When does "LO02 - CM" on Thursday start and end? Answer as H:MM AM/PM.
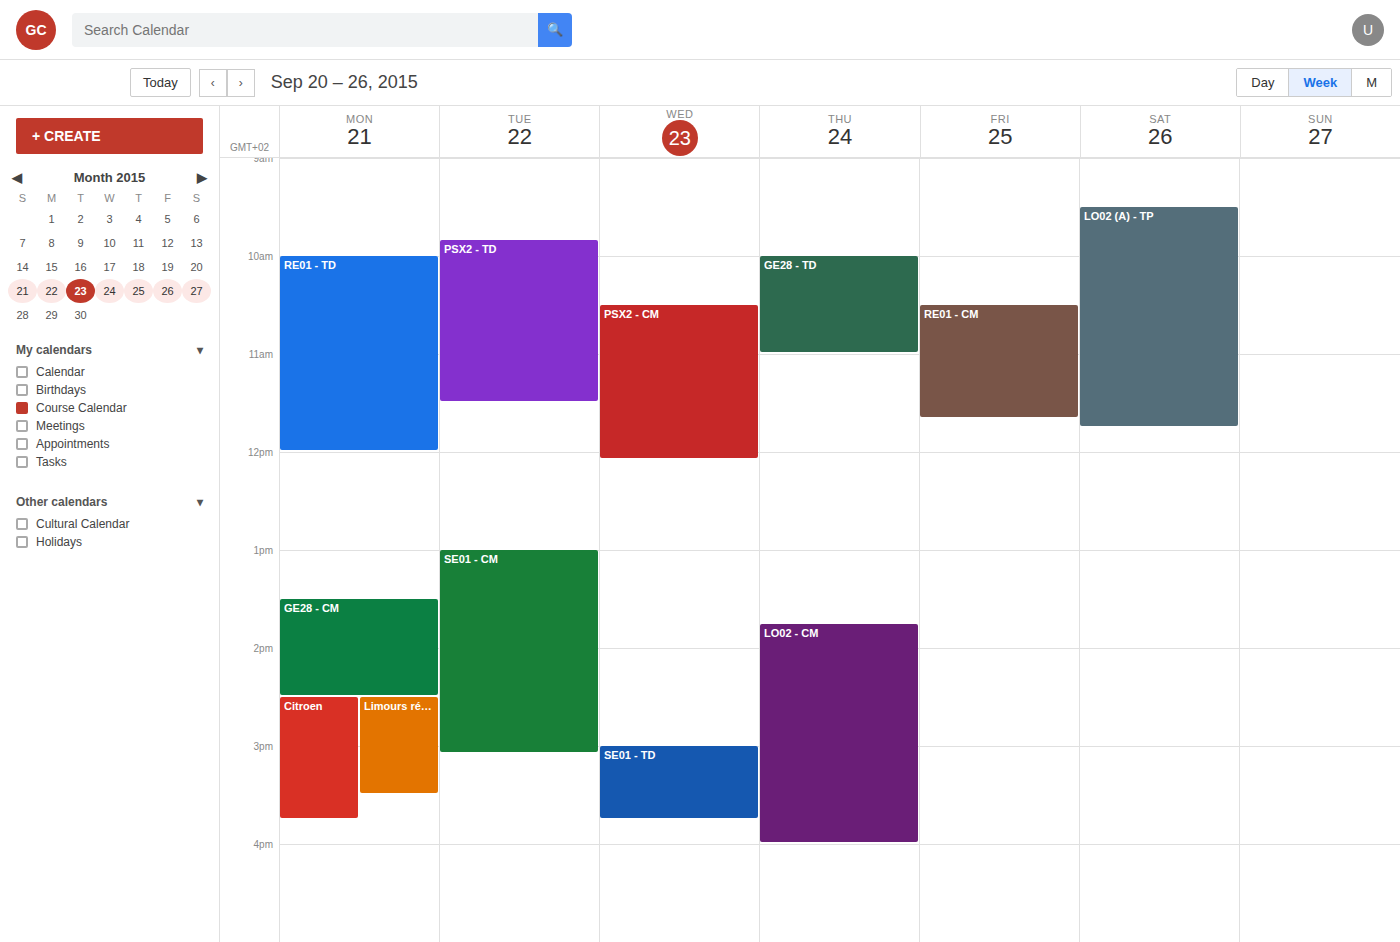
1:45 PM to 4:00 PM